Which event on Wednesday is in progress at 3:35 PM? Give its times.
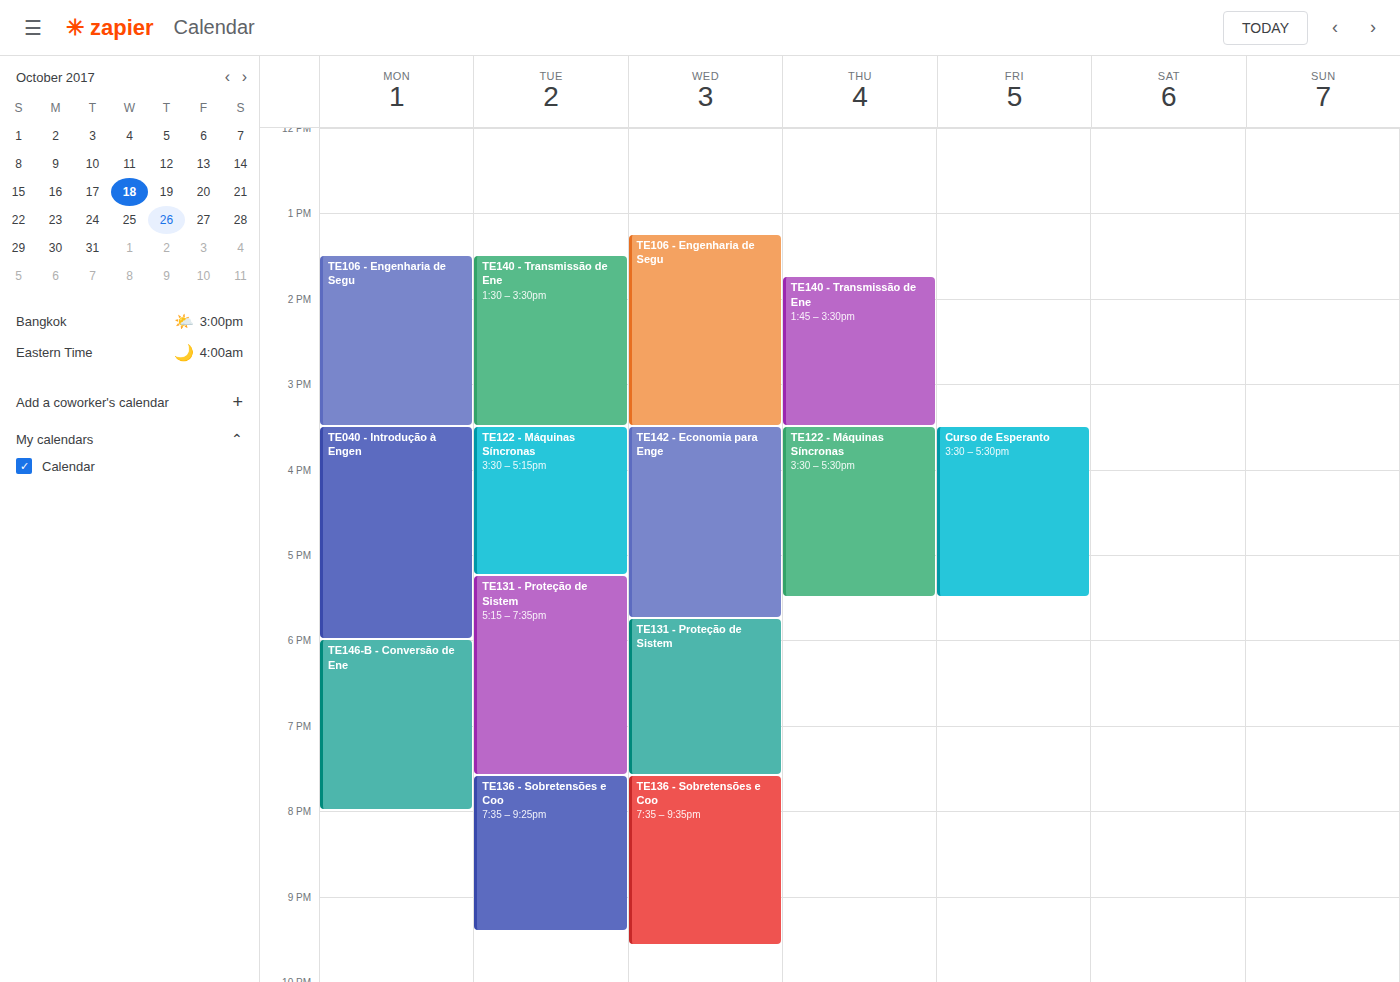
"TE142 - Economia para Enge", 3:30 PM to 5:45 PM